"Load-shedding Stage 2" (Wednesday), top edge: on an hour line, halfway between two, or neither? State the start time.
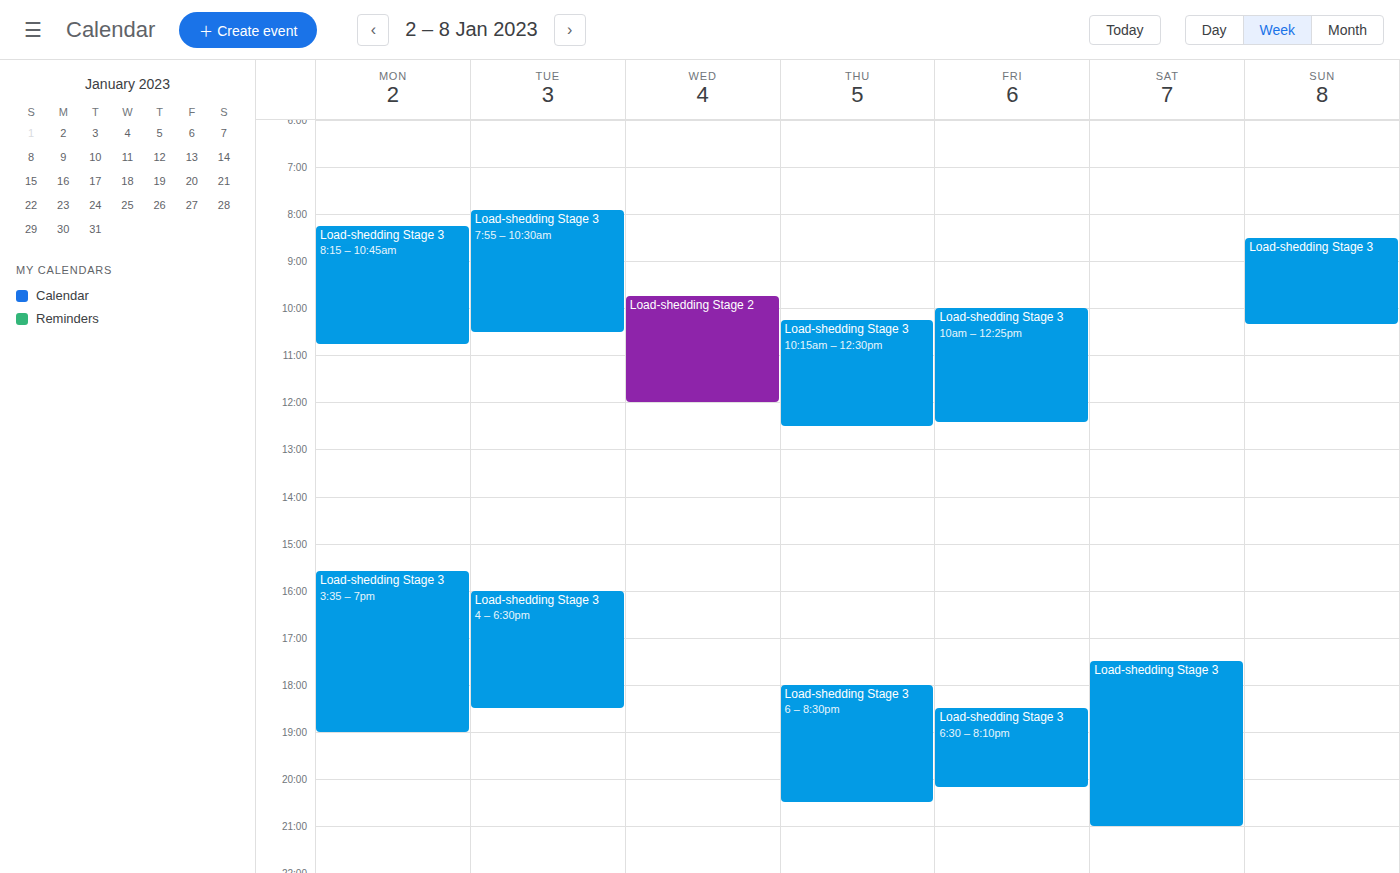
9:45 AM -- neither: three quarters of the way from the 9 AM line to the 10 AM line.